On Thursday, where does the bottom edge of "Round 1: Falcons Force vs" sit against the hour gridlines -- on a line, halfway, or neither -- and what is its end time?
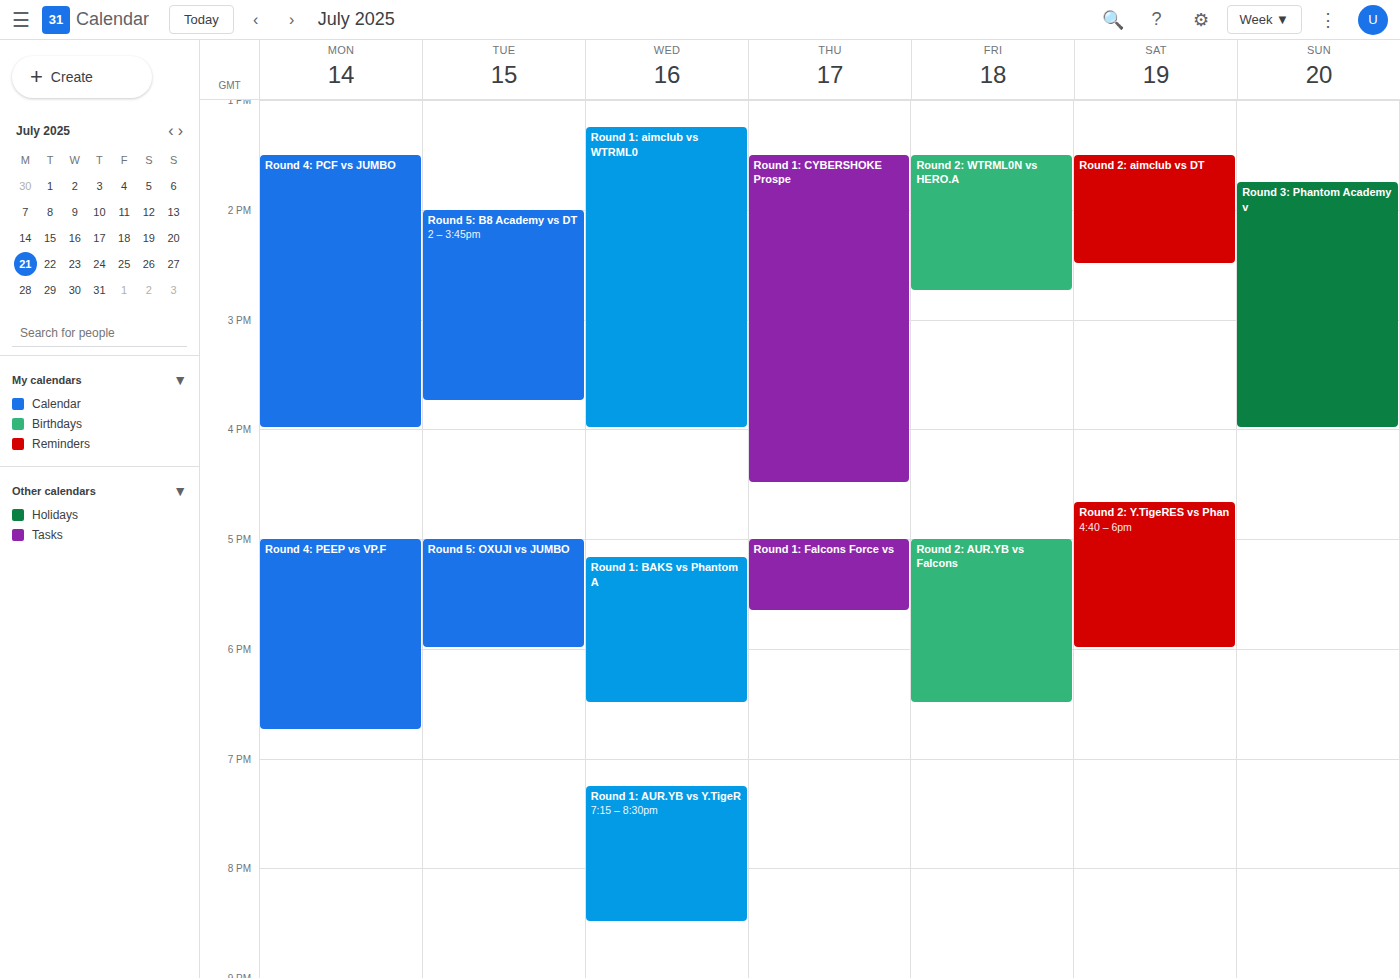
5:40 PM -- neither: 40 minutes below the 5 PM line and 20 minutes above the 6 PM line.